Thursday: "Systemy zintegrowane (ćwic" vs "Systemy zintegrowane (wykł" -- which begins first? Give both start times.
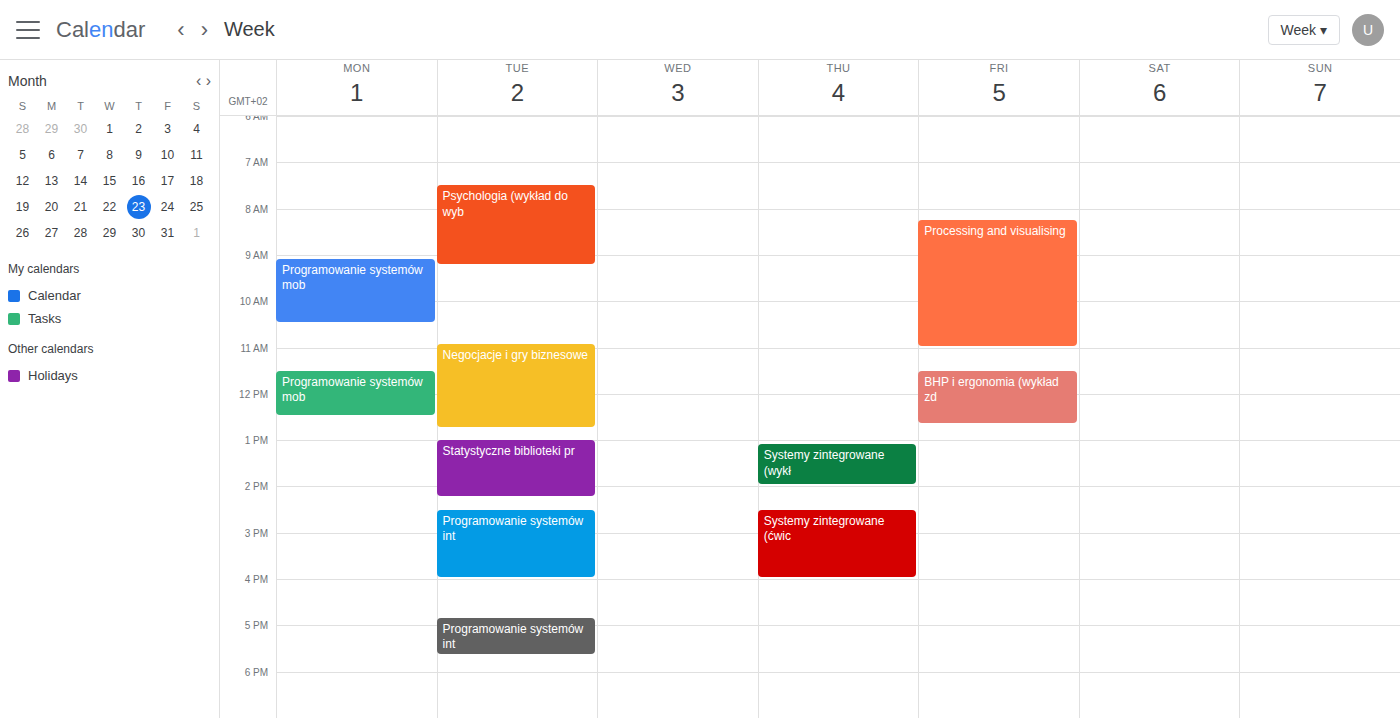
"Systemy zintegrowane (wykł" 13:05; "Systemy zintegrowane (ćwic" 14:30.